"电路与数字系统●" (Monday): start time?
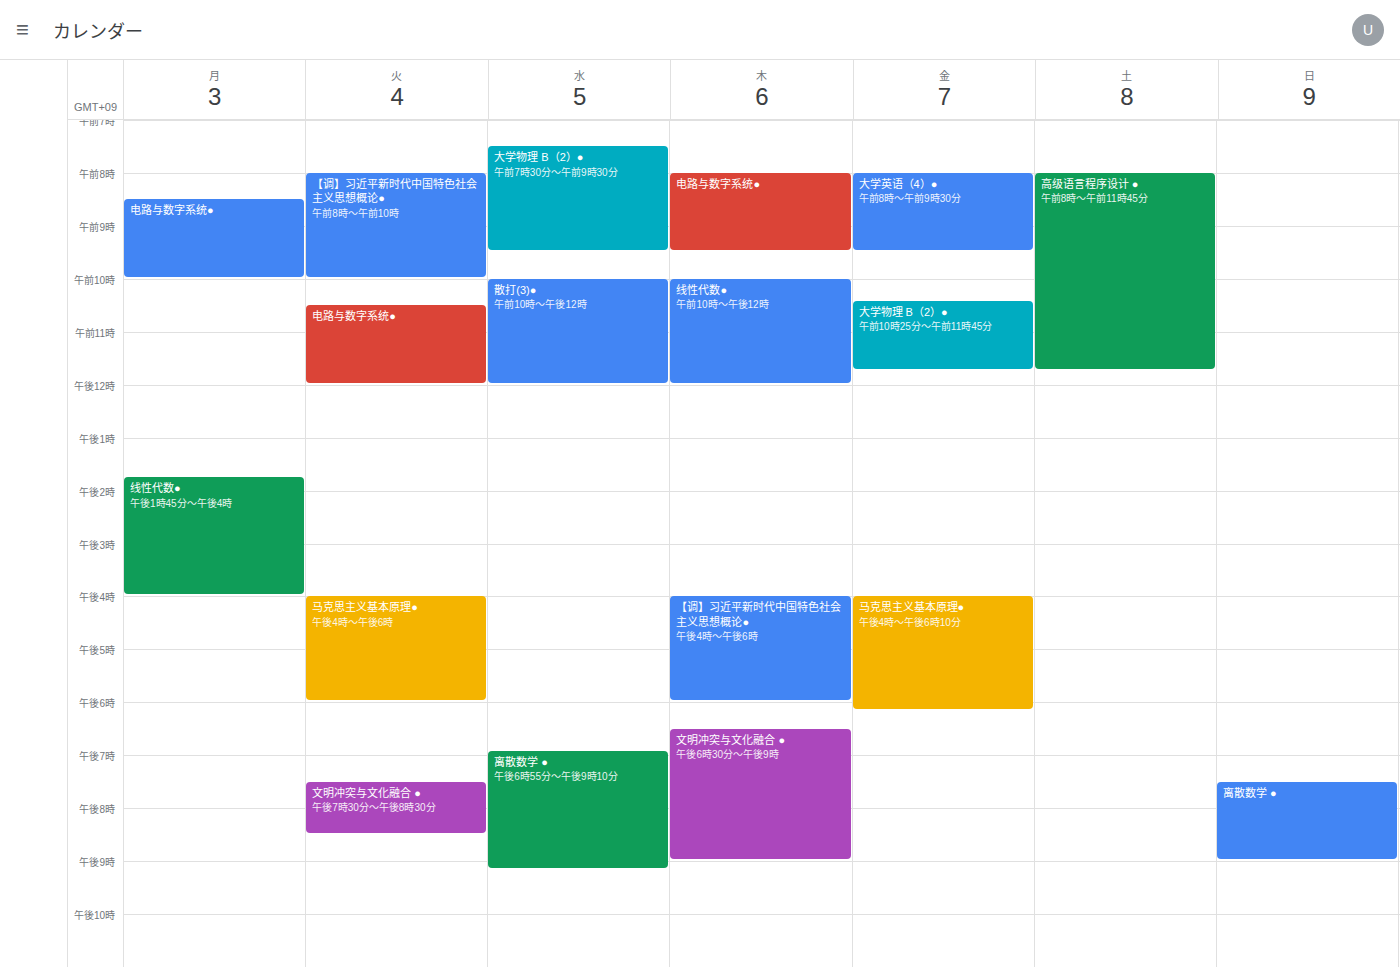
8:30 AM